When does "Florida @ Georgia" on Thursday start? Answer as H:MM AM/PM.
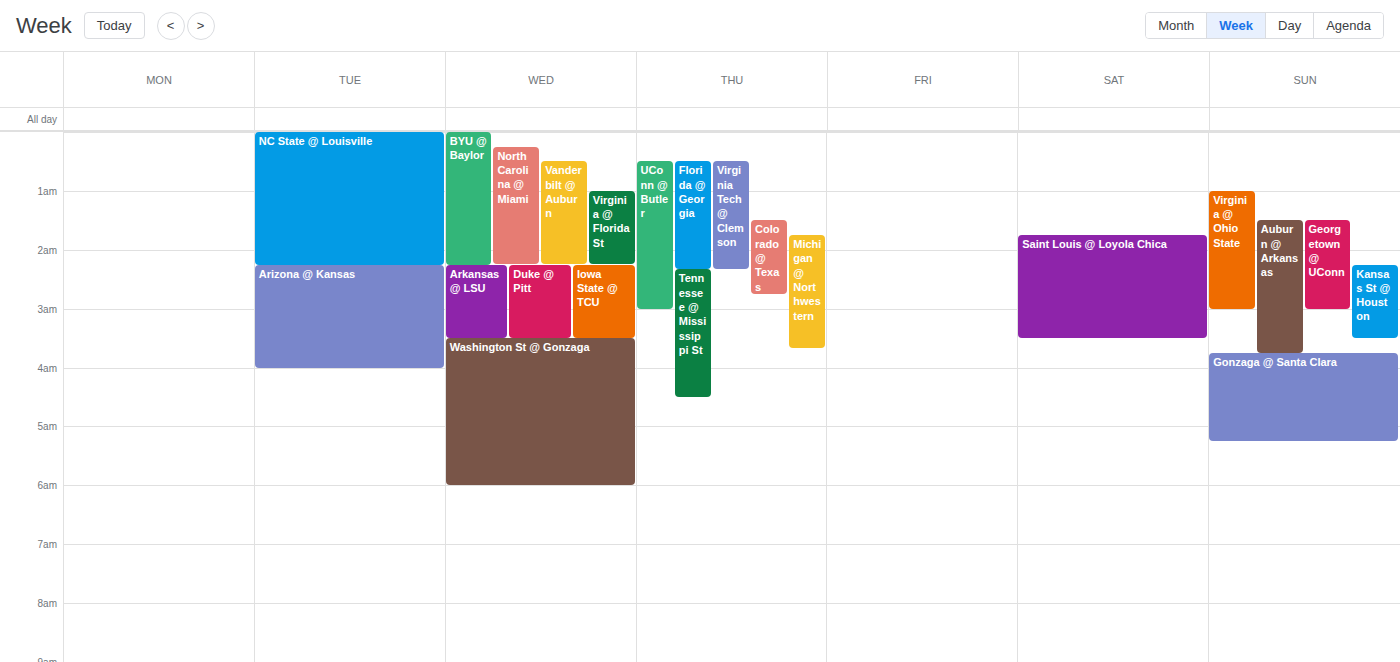
12:30 AM